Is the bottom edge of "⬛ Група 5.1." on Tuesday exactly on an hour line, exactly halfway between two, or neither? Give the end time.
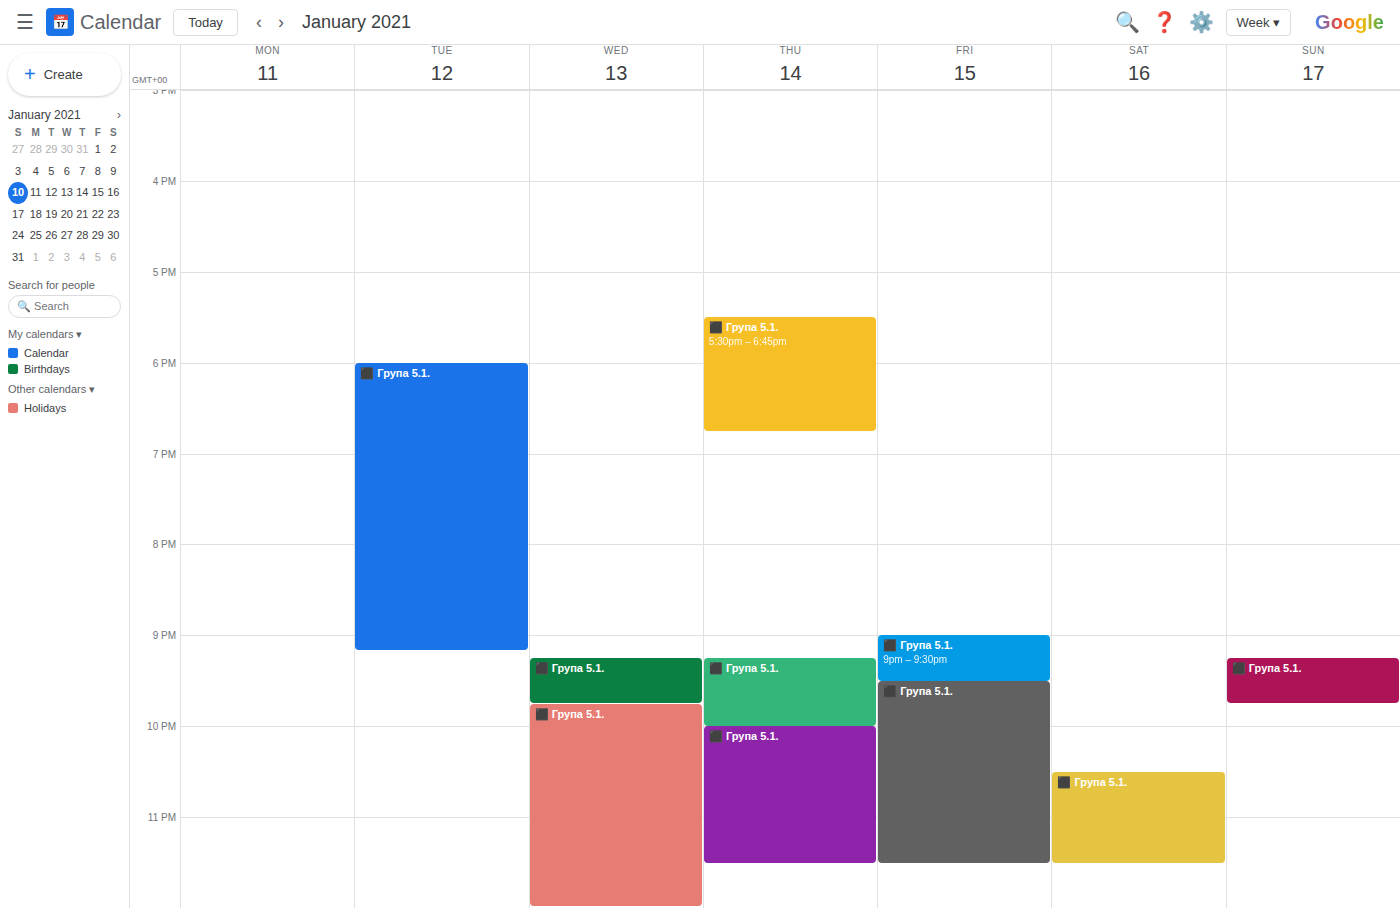
9:10 PM -- neither: 10 minutes below the 9 PM line and 50 minutes above the 10 PM line.